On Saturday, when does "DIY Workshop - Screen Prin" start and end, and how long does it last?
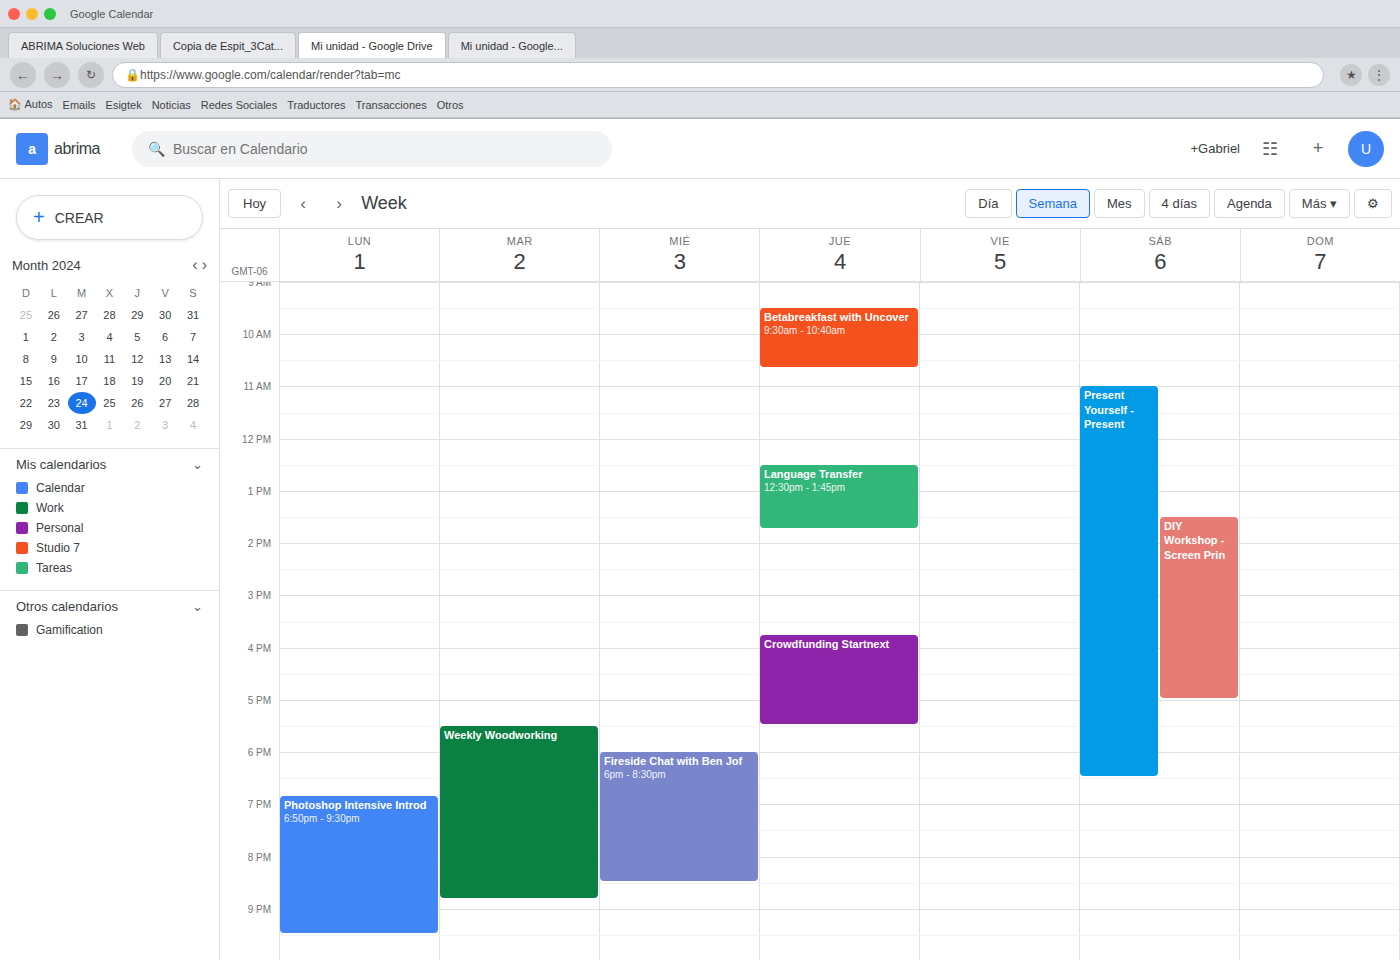
1:30 PM to 5:00 PM, 3 hours 30 minutes